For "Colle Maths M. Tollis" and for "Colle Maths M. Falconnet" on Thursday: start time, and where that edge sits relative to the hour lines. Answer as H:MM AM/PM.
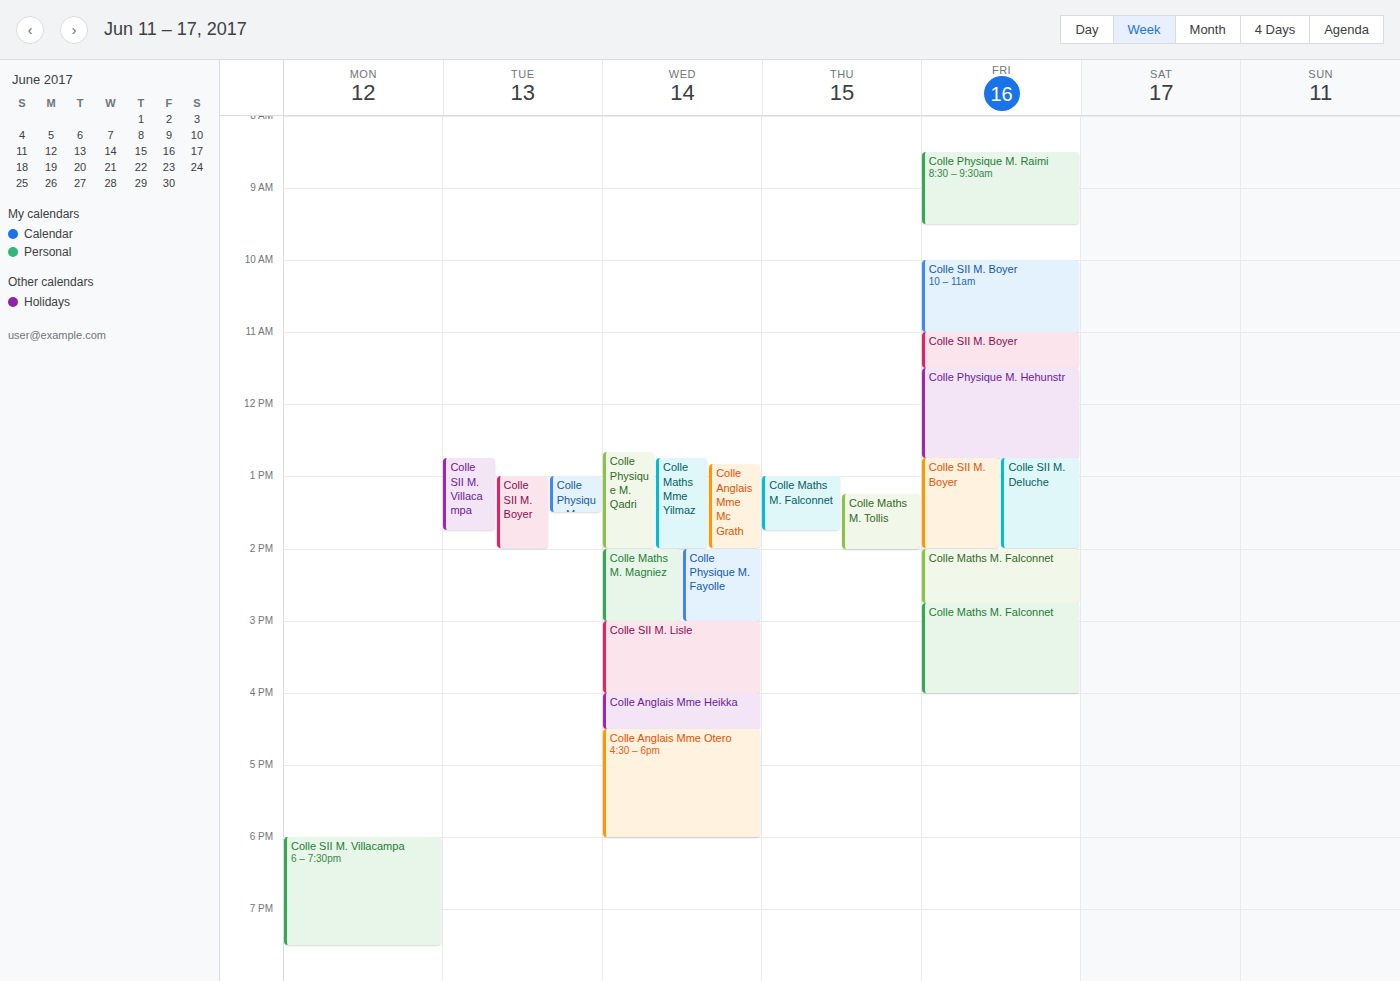
"Colle Maths M. Tollis": 1:15 PM, neither: a quarter of the way from the 1 PM line to the 2 PM line. "Colle Maths M. Falconnet": 1:00 PM, exactly on the 1 PM line.